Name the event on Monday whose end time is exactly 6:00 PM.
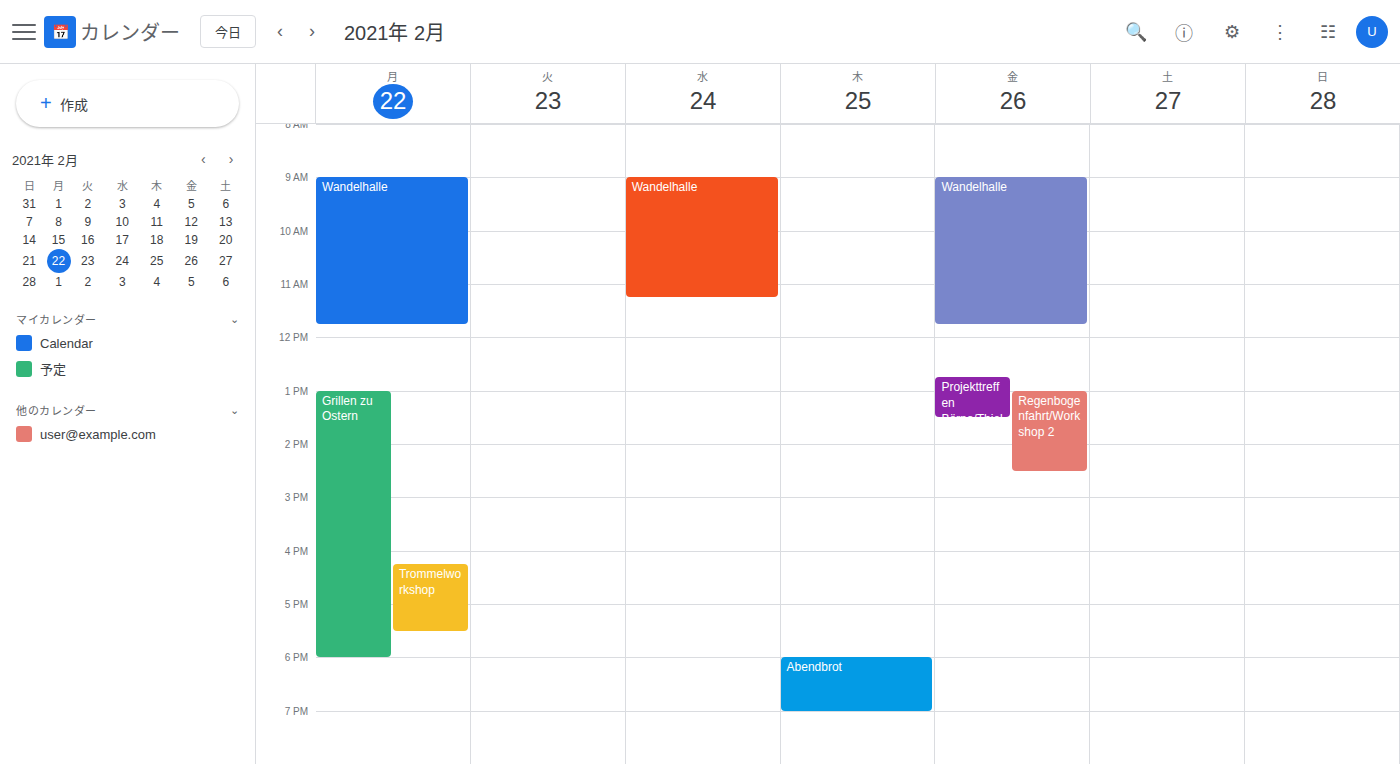
"Grillen zu Ostern"